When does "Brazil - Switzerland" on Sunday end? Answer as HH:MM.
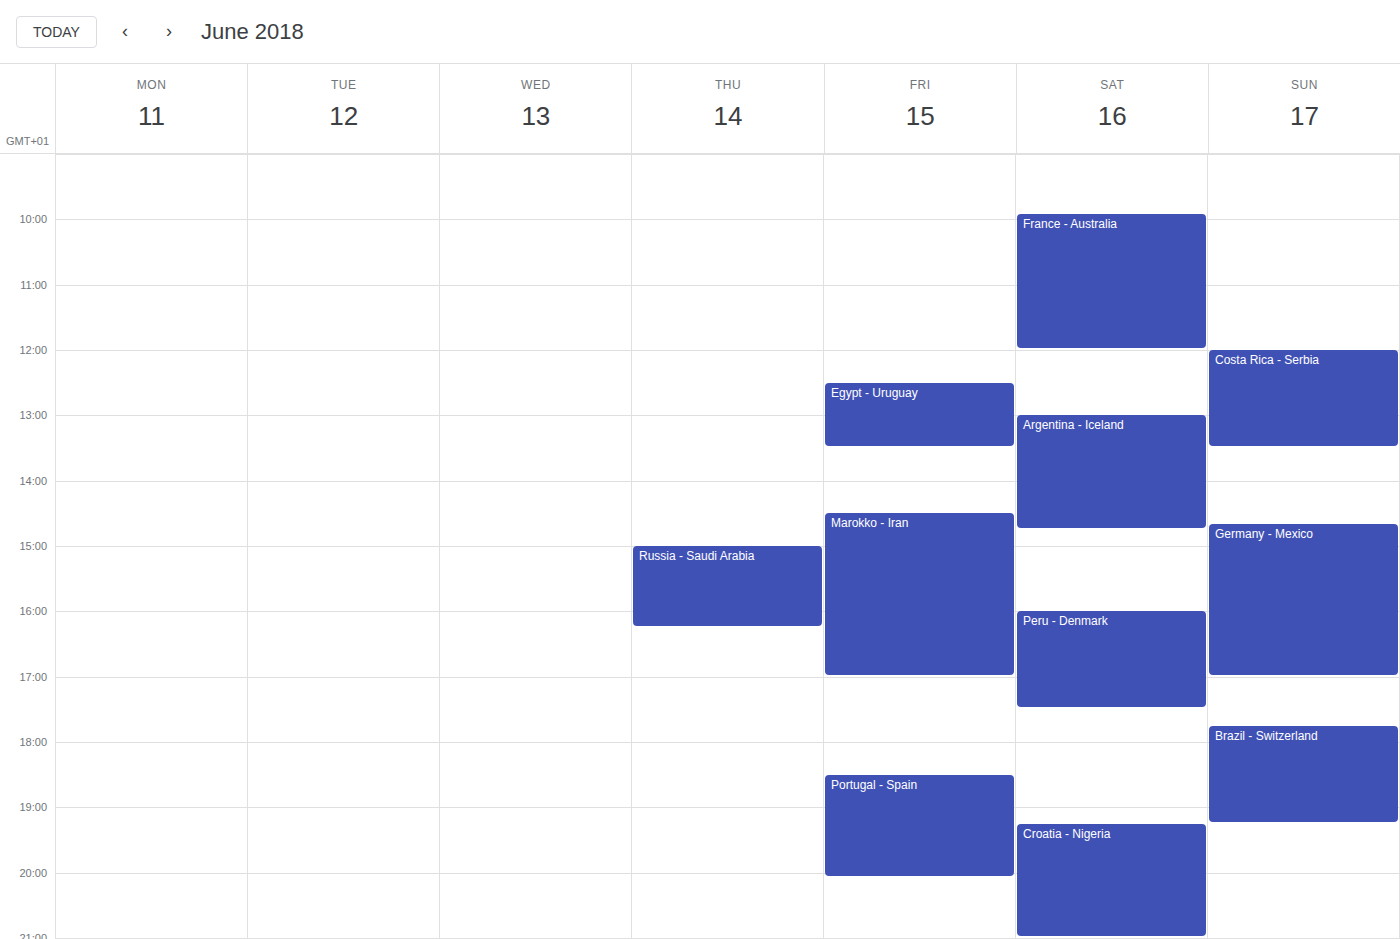
19:15